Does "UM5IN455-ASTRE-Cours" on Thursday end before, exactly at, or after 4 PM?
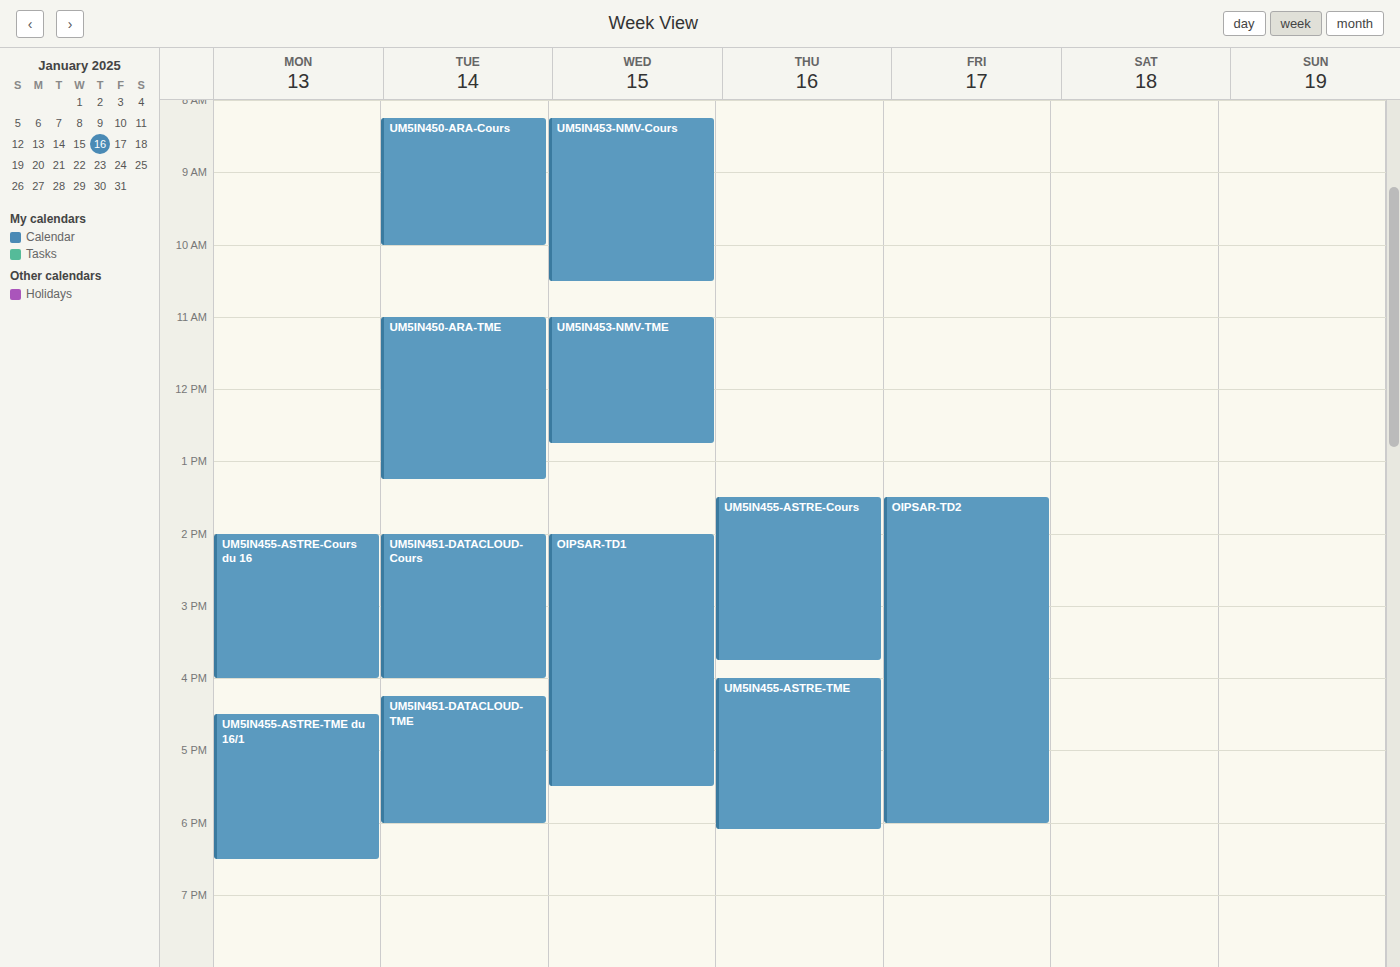
3:45 PM -- before 4 PM, 15 minutes above the 4 PM line.